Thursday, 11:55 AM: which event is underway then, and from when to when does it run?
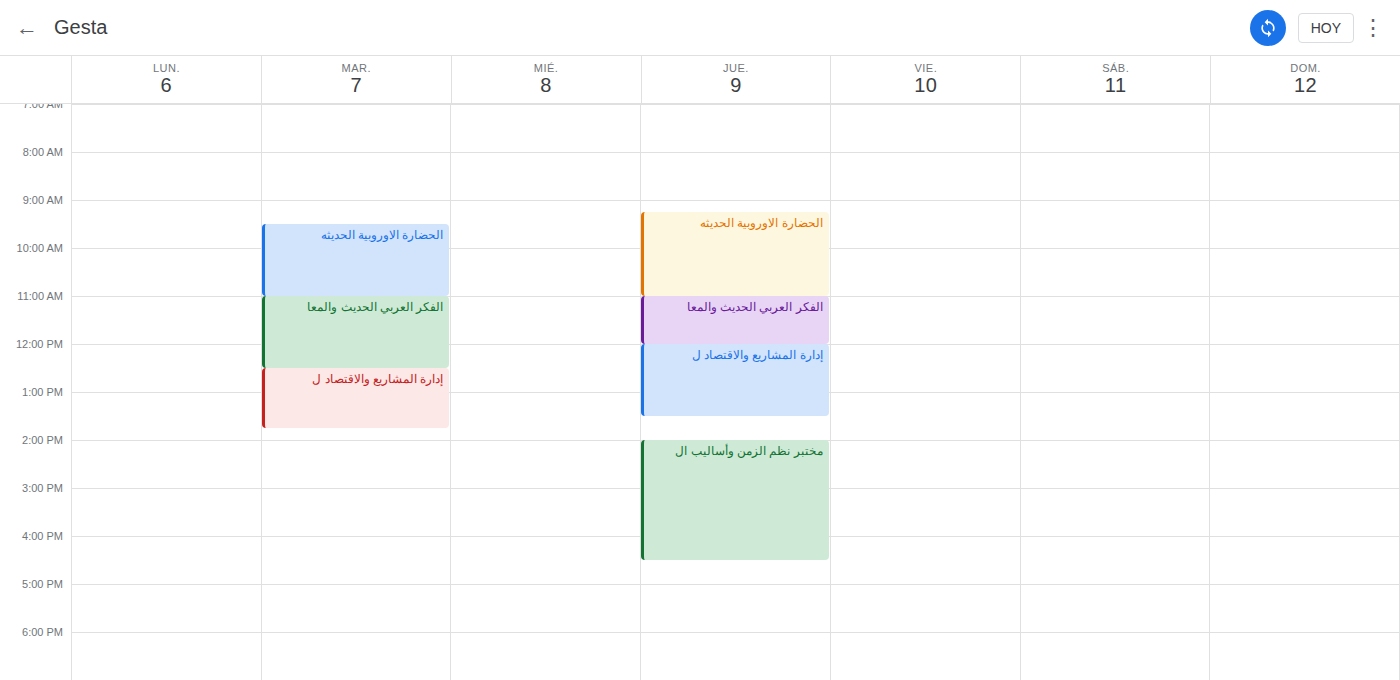
"الفكر العربي الحديث والمعا", 11:00 AM to 12:00 PM